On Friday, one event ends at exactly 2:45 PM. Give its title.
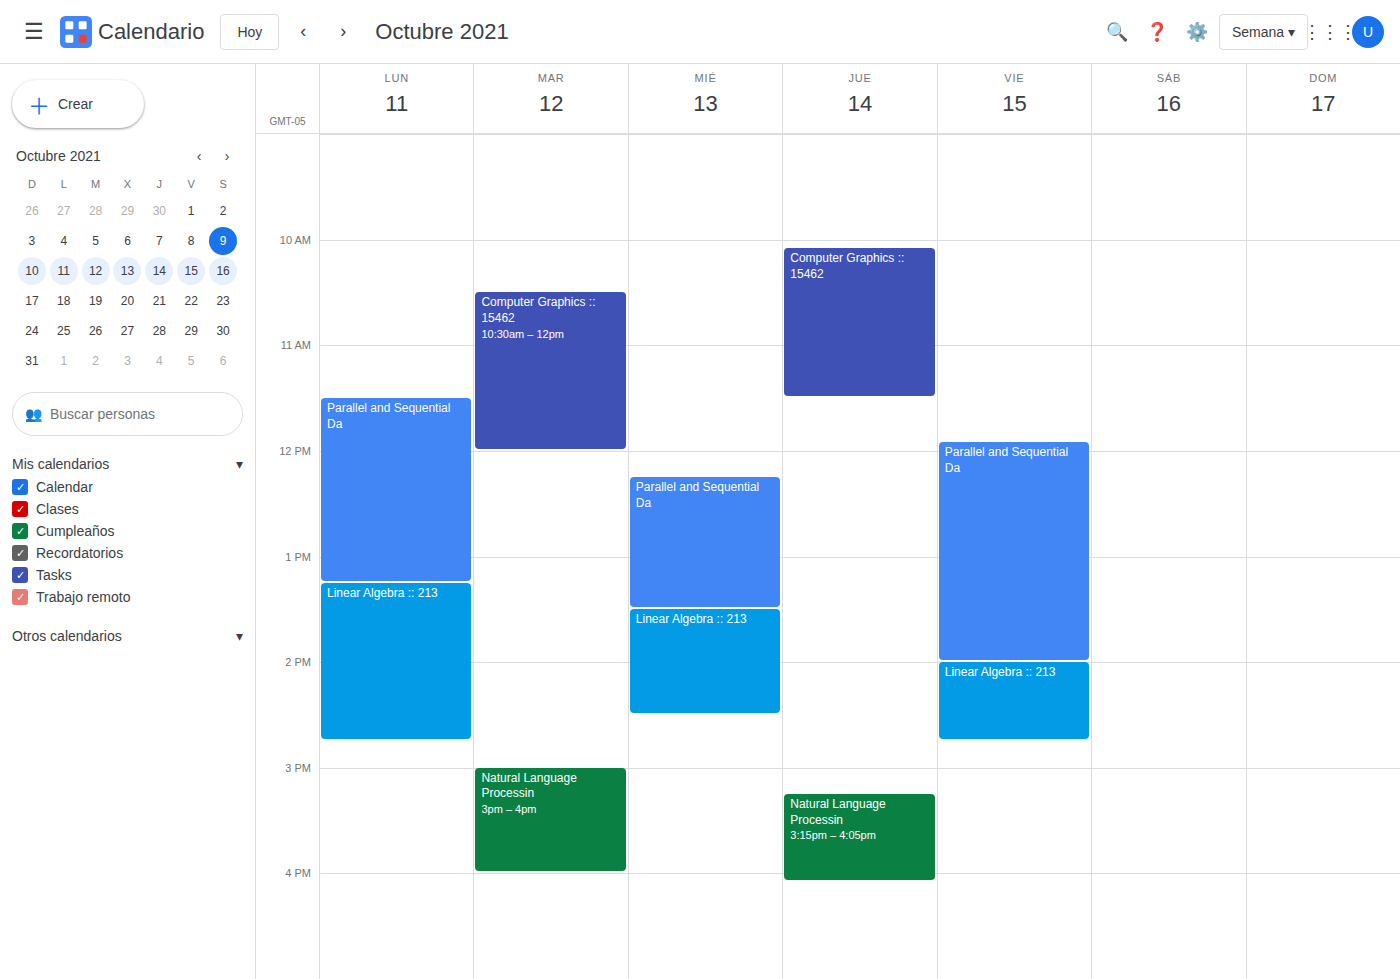
"Linear Algebra :: 213"